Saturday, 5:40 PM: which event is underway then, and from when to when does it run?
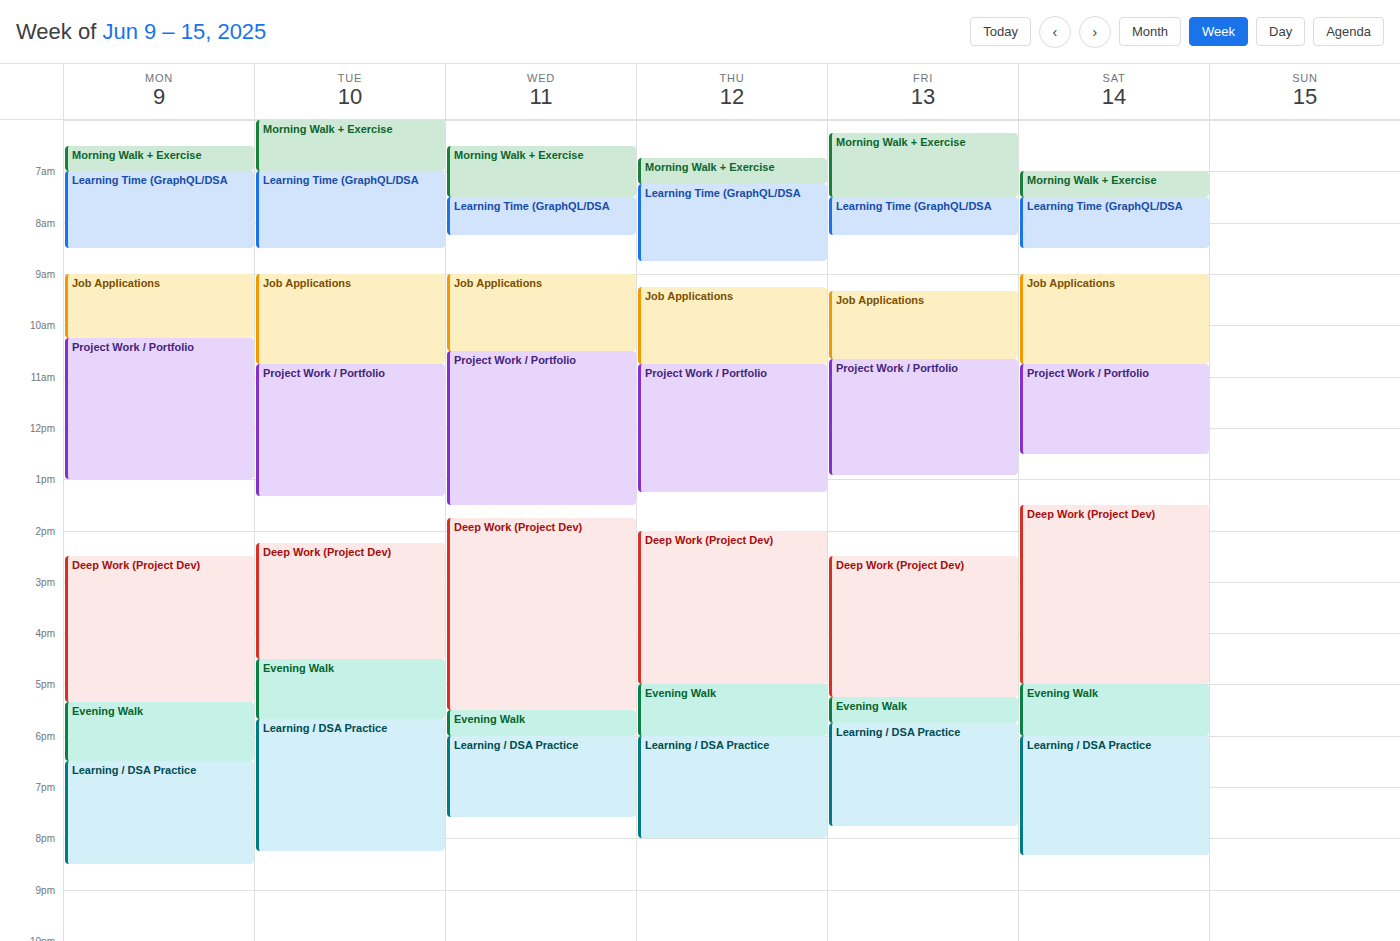
"Evening Walk", 5:00 PM to 6:00 PM